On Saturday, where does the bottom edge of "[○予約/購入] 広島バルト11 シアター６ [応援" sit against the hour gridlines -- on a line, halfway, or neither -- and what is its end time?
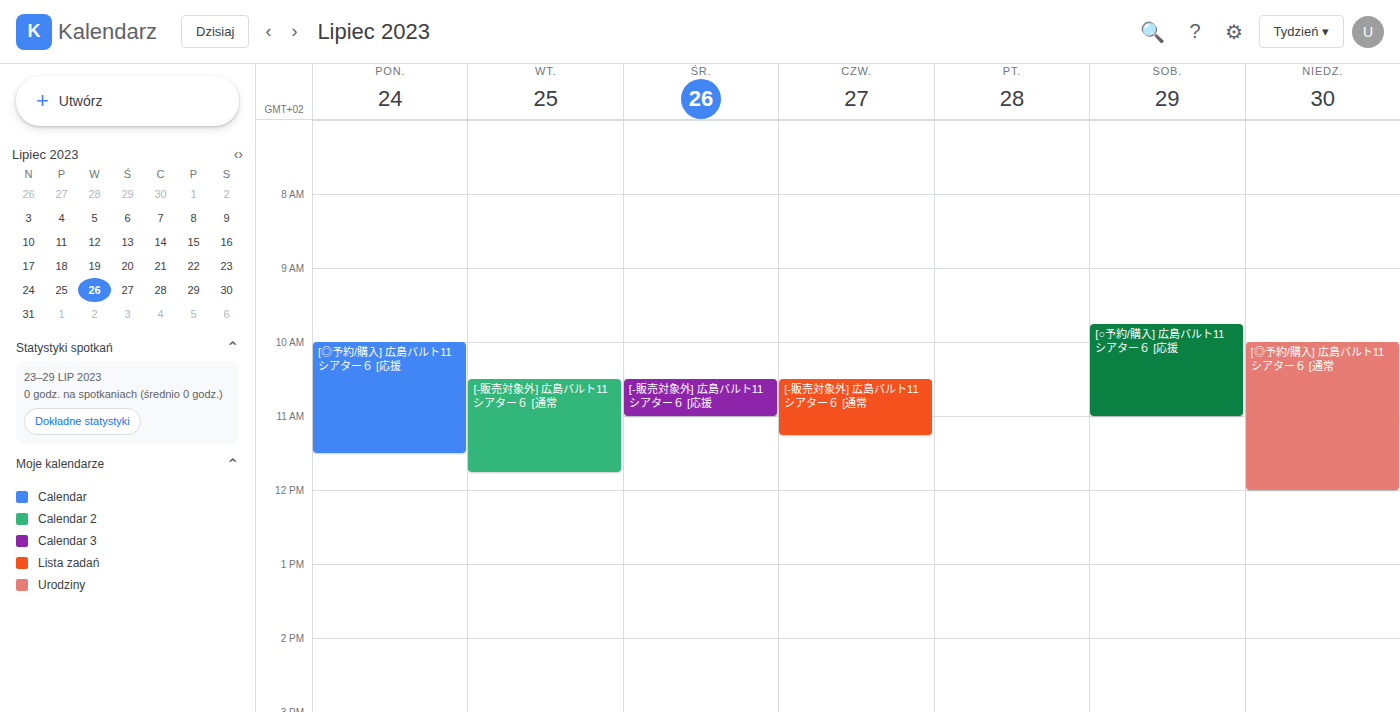
11:00 AM -- exactly on the 11 AM line.